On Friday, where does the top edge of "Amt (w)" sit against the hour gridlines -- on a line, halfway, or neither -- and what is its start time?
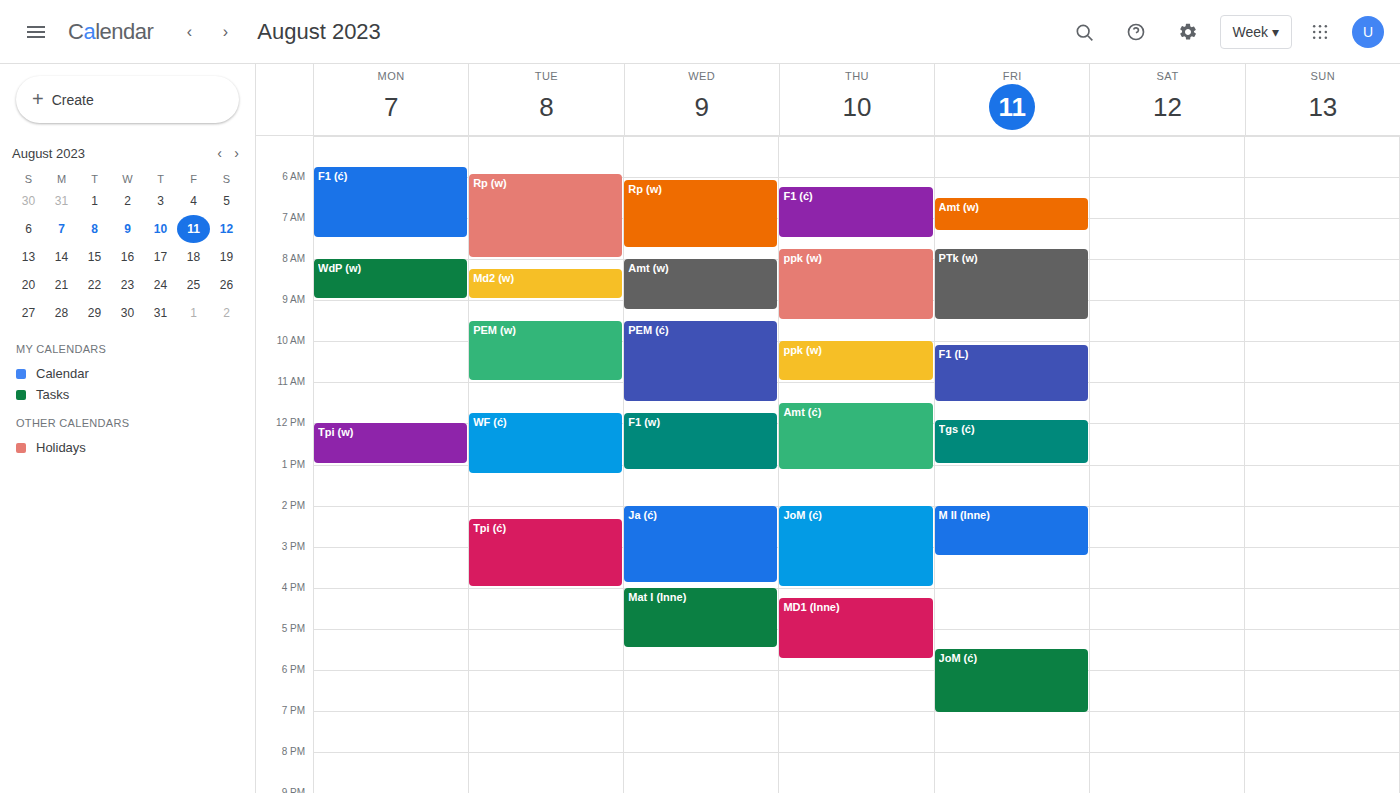
06:30 -- halfway between the 06:00 and 07:00 lines.